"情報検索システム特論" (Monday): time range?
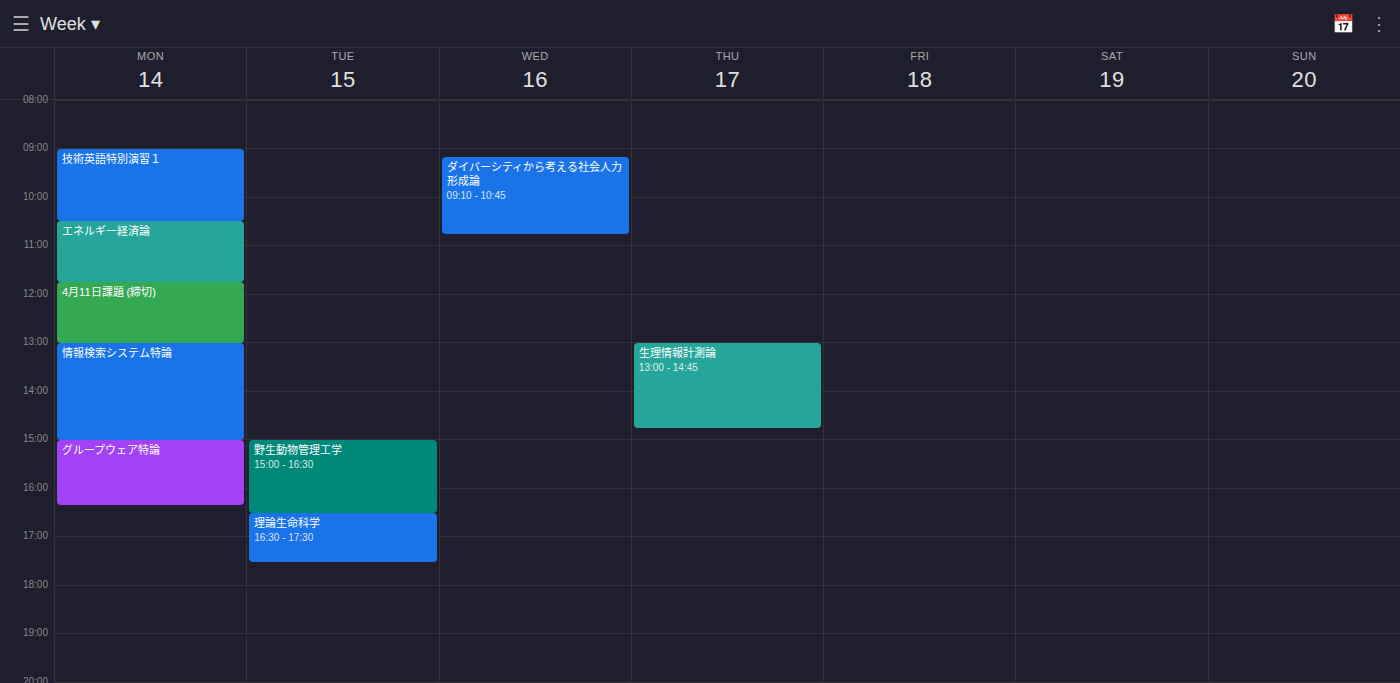
1:00 PM to 3:00 PM